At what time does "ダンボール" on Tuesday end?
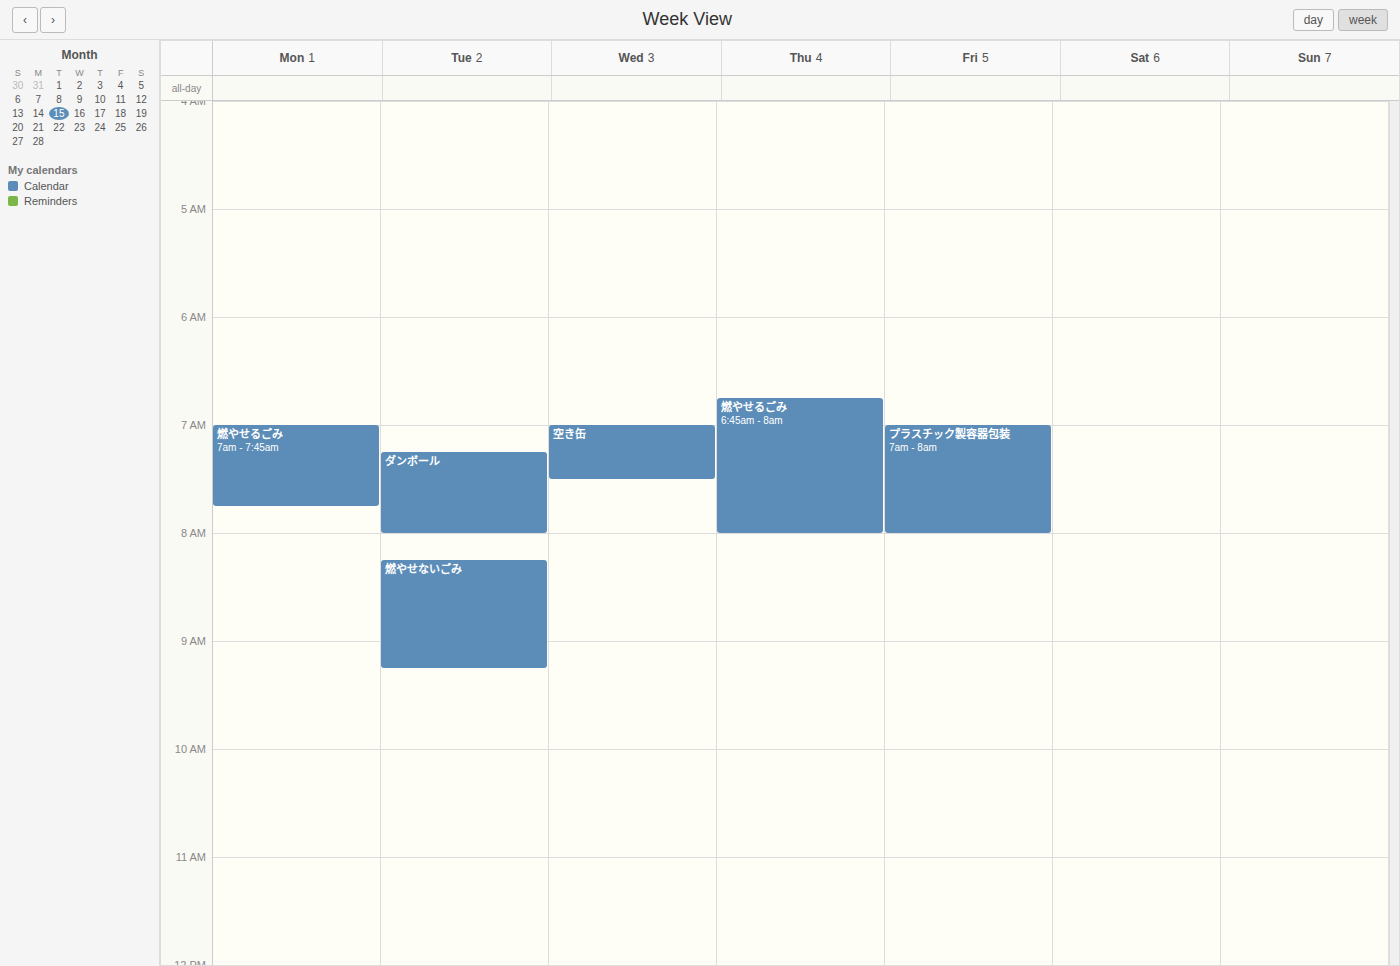
8:00 AM